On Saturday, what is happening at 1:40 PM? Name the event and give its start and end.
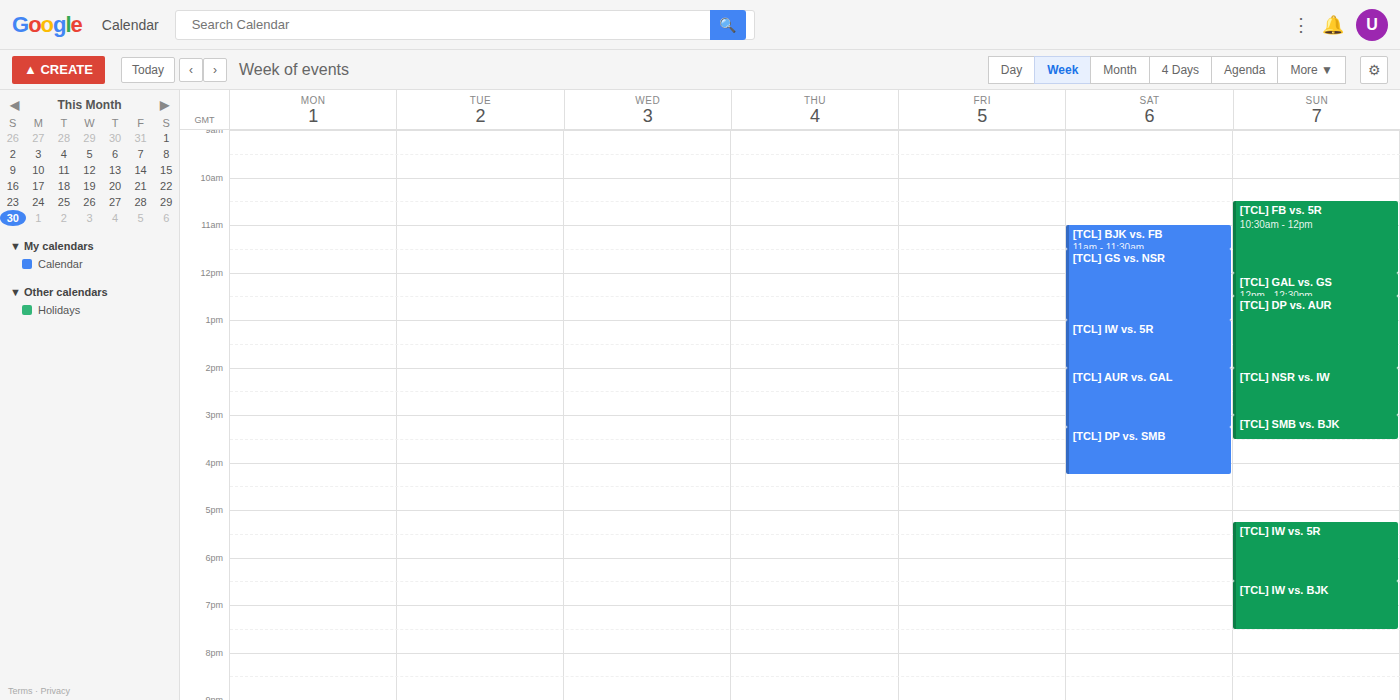
"[TCL] IW vs. 5R", 1:00 PM to 2:00 PM